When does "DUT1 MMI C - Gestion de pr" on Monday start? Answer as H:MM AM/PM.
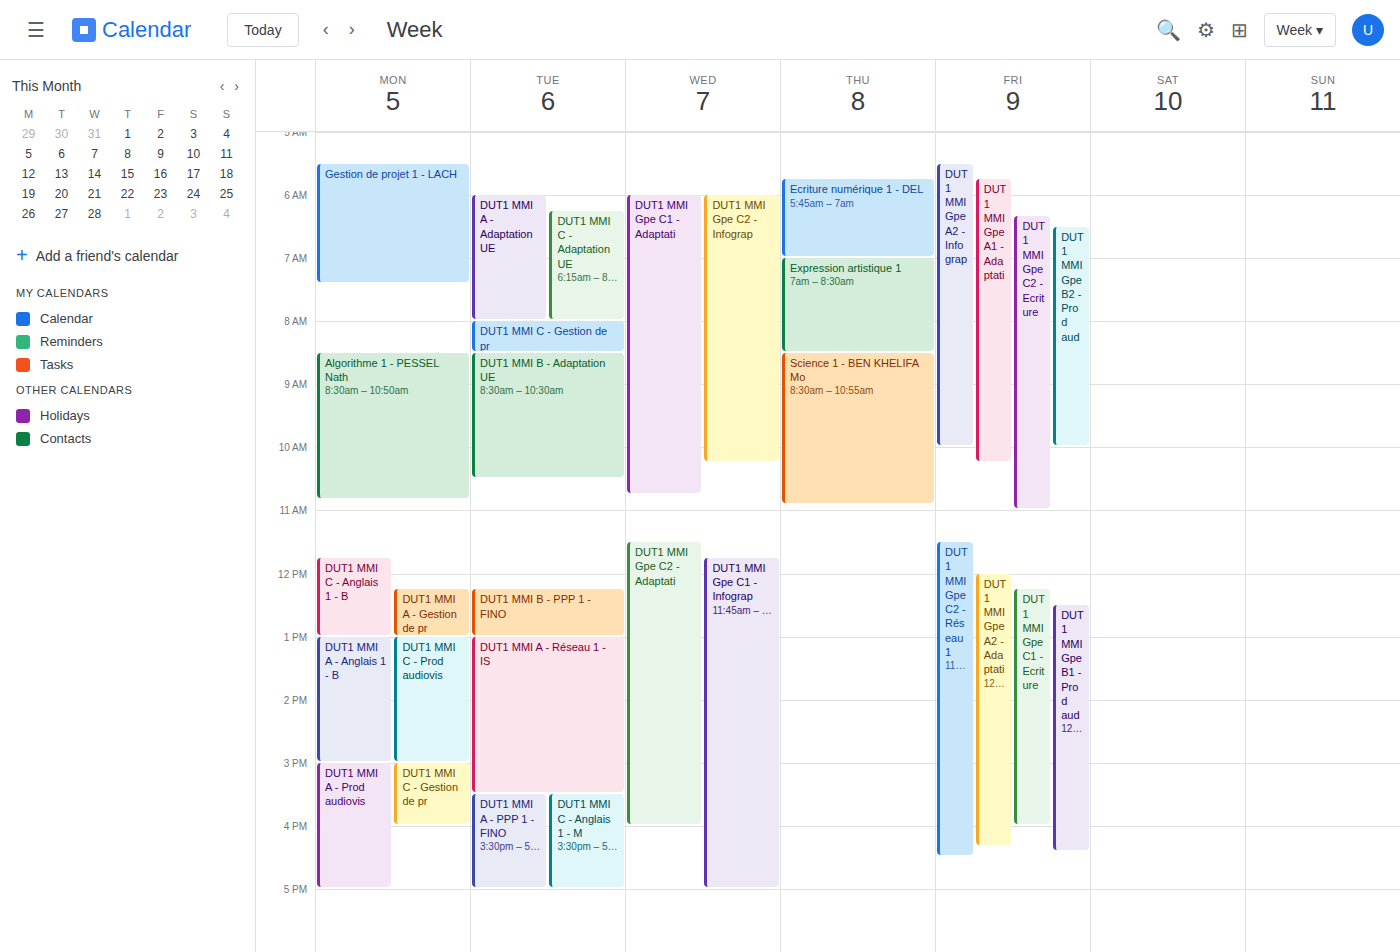
3:00 PM